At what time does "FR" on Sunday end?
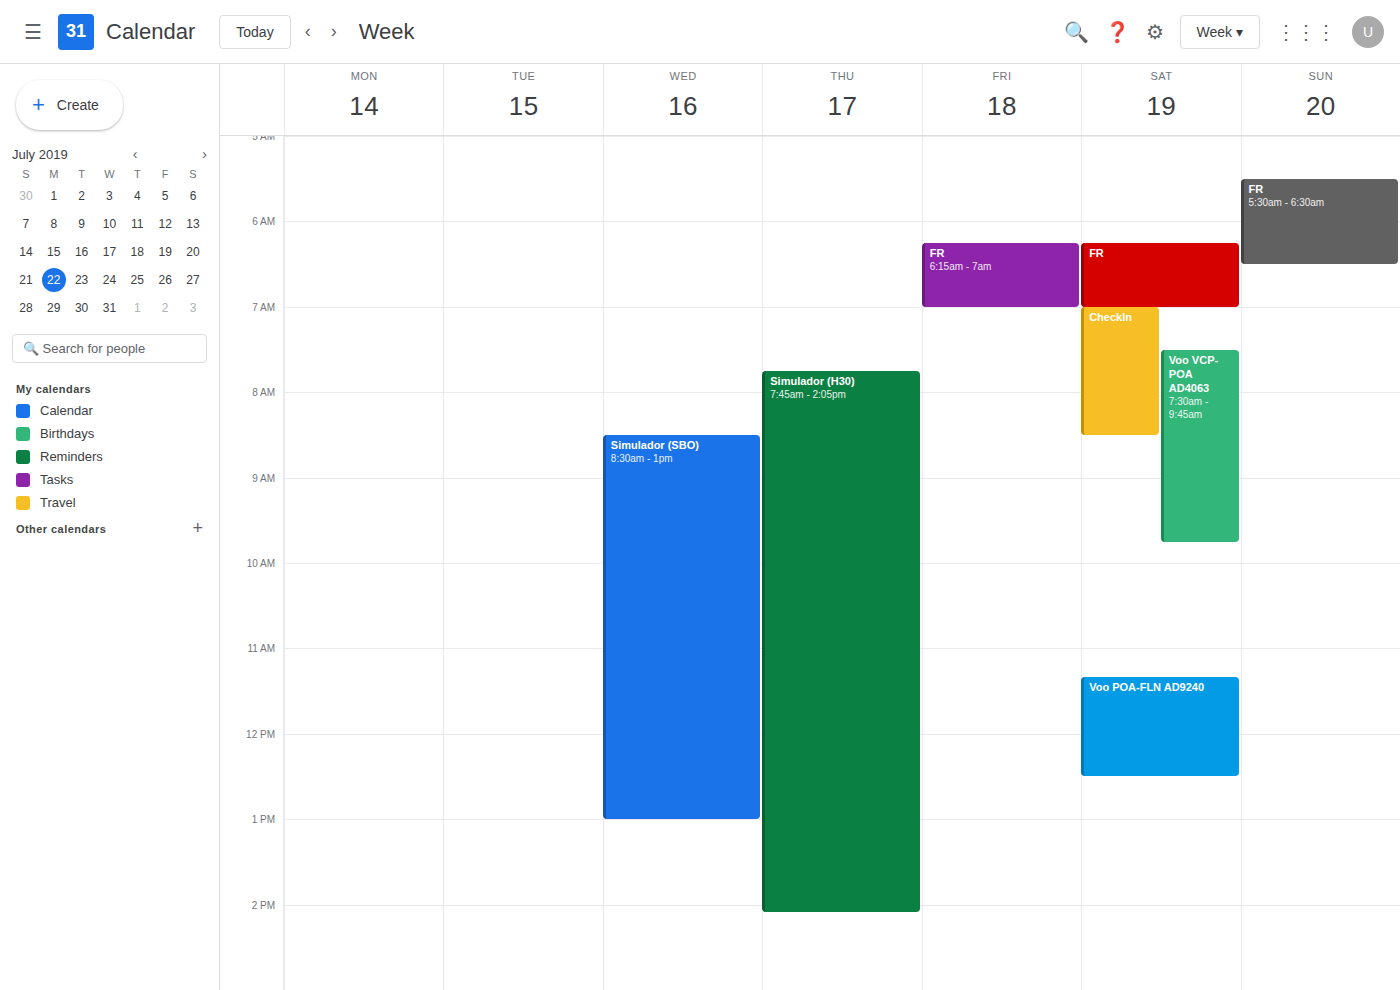
6:30 AM